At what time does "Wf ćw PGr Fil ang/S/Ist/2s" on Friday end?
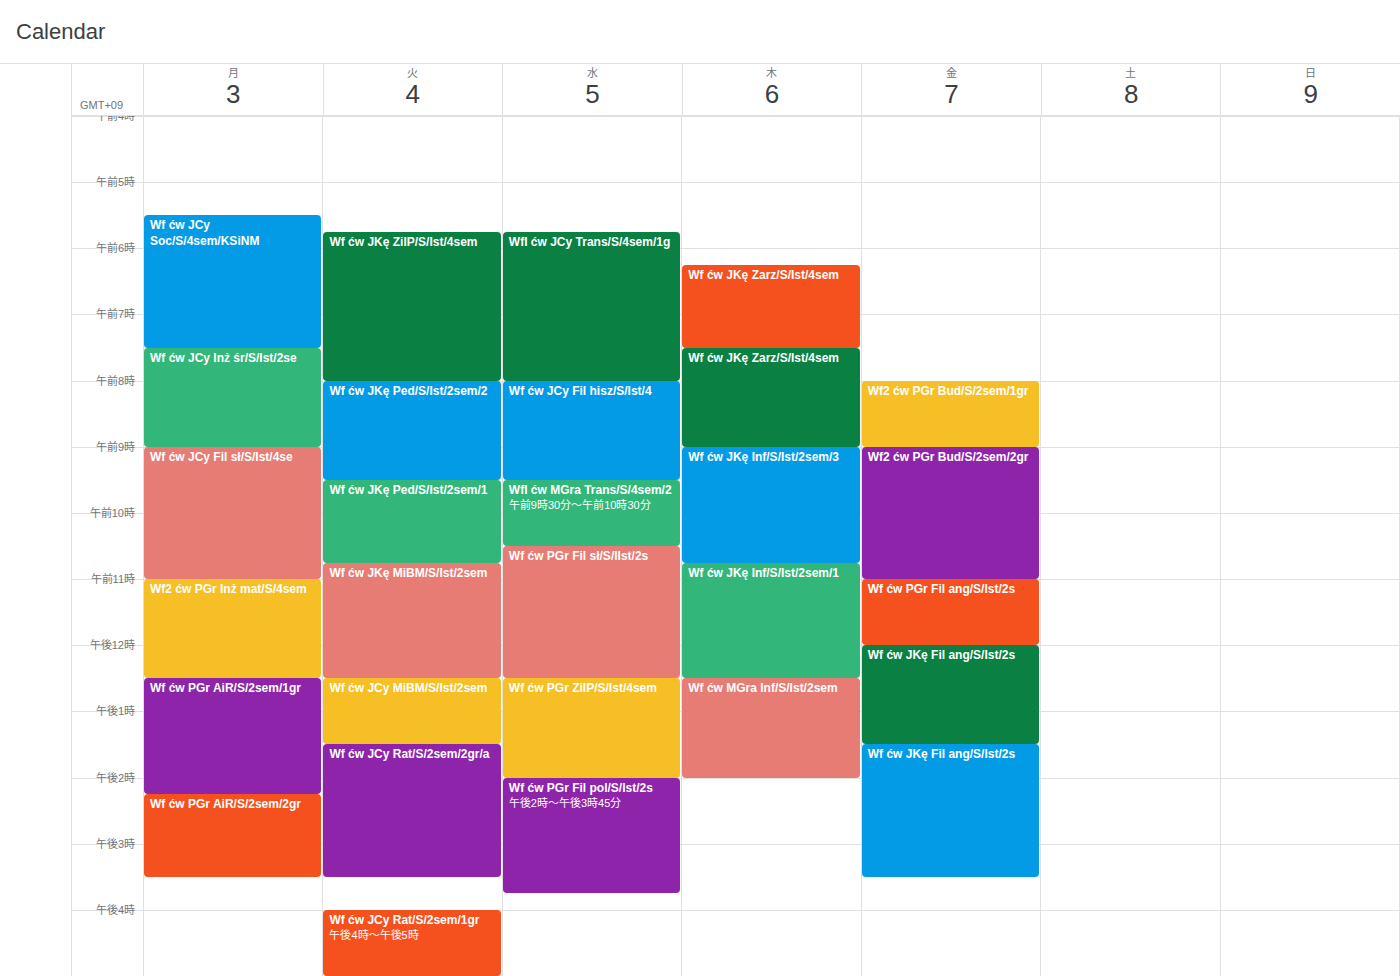
12:00 PM